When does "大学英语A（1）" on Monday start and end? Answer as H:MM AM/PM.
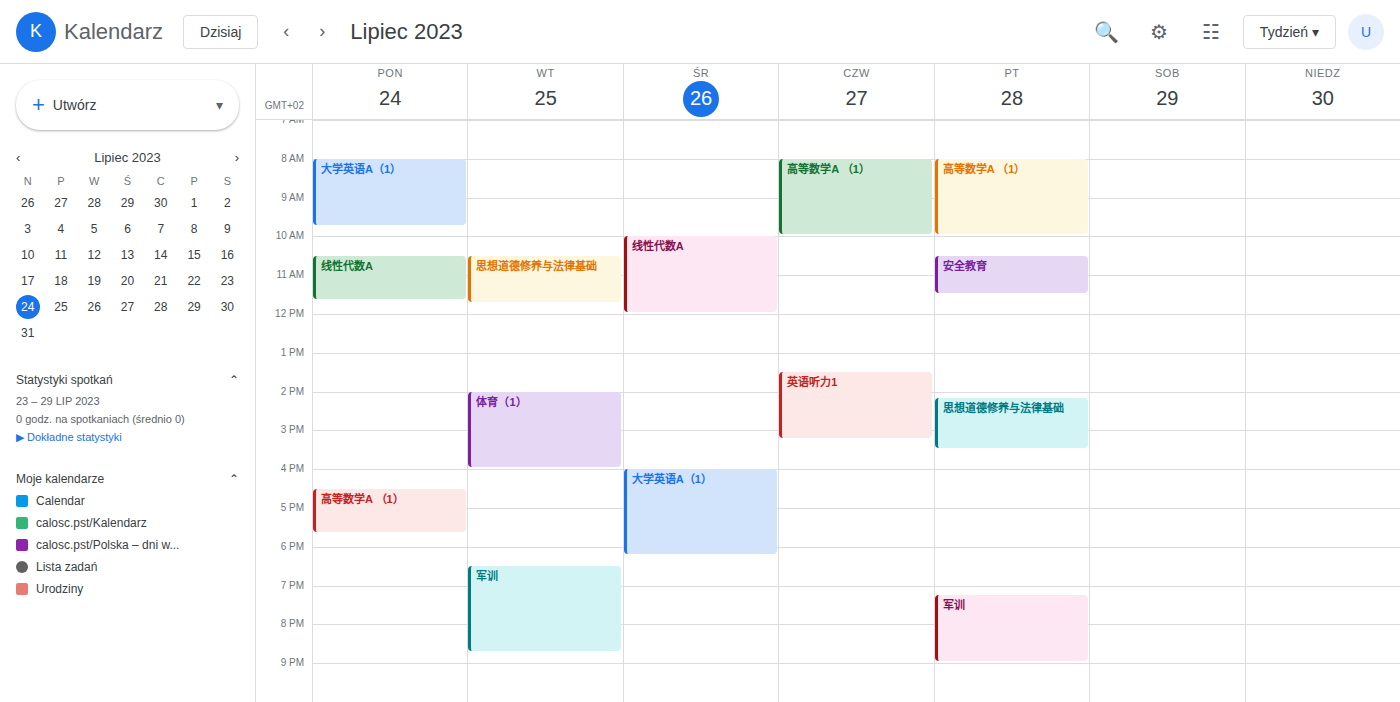
8:00 AM to 9:45 AM